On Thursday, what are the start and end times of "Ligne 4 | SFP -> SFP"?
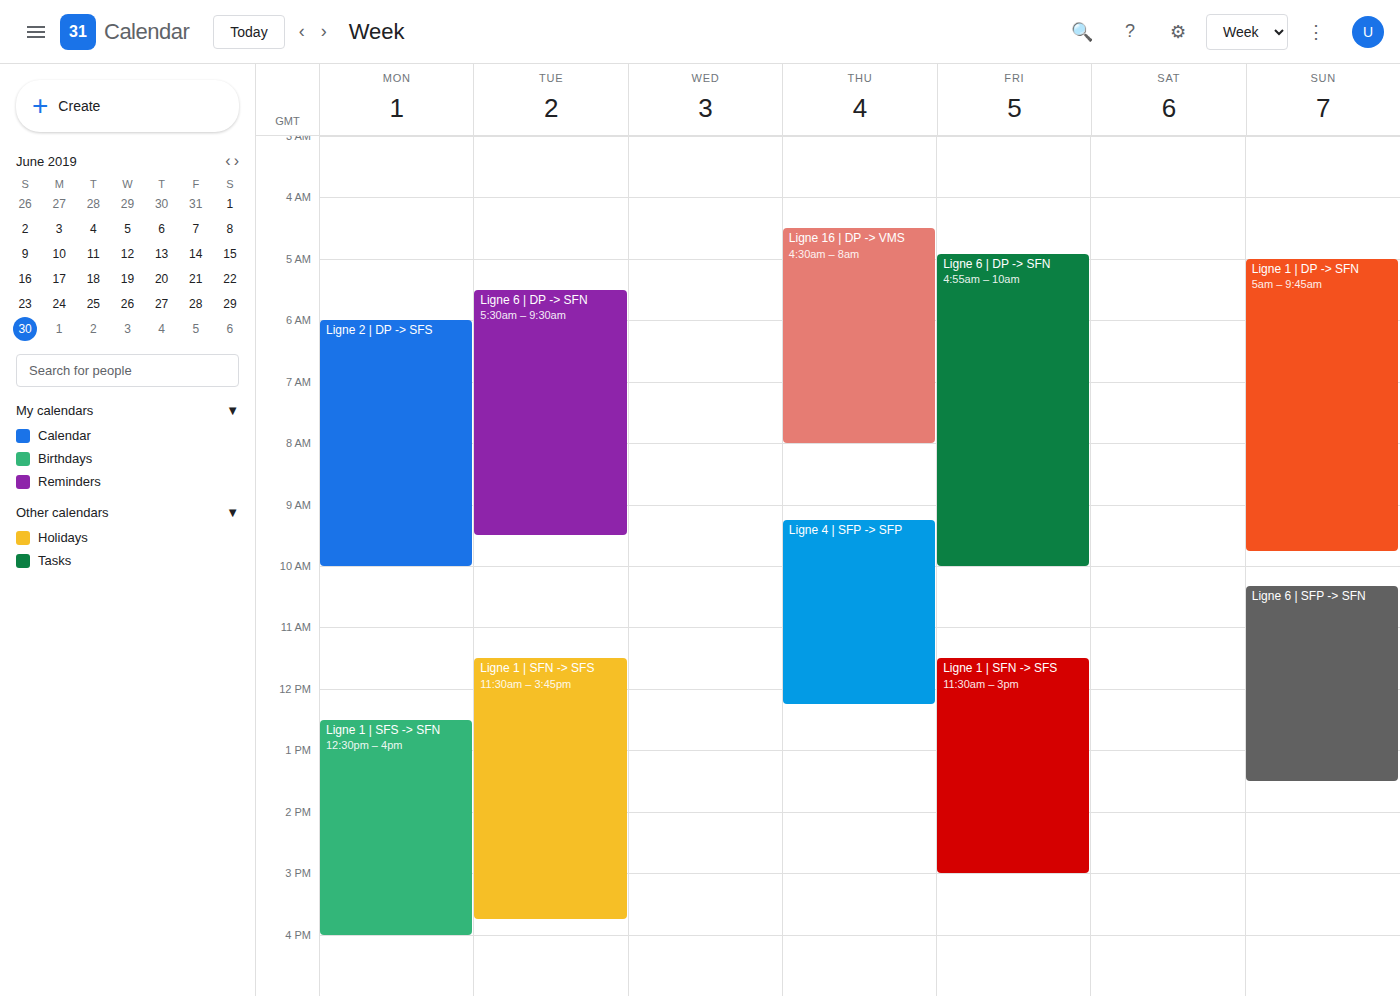
09:15 to 12:15